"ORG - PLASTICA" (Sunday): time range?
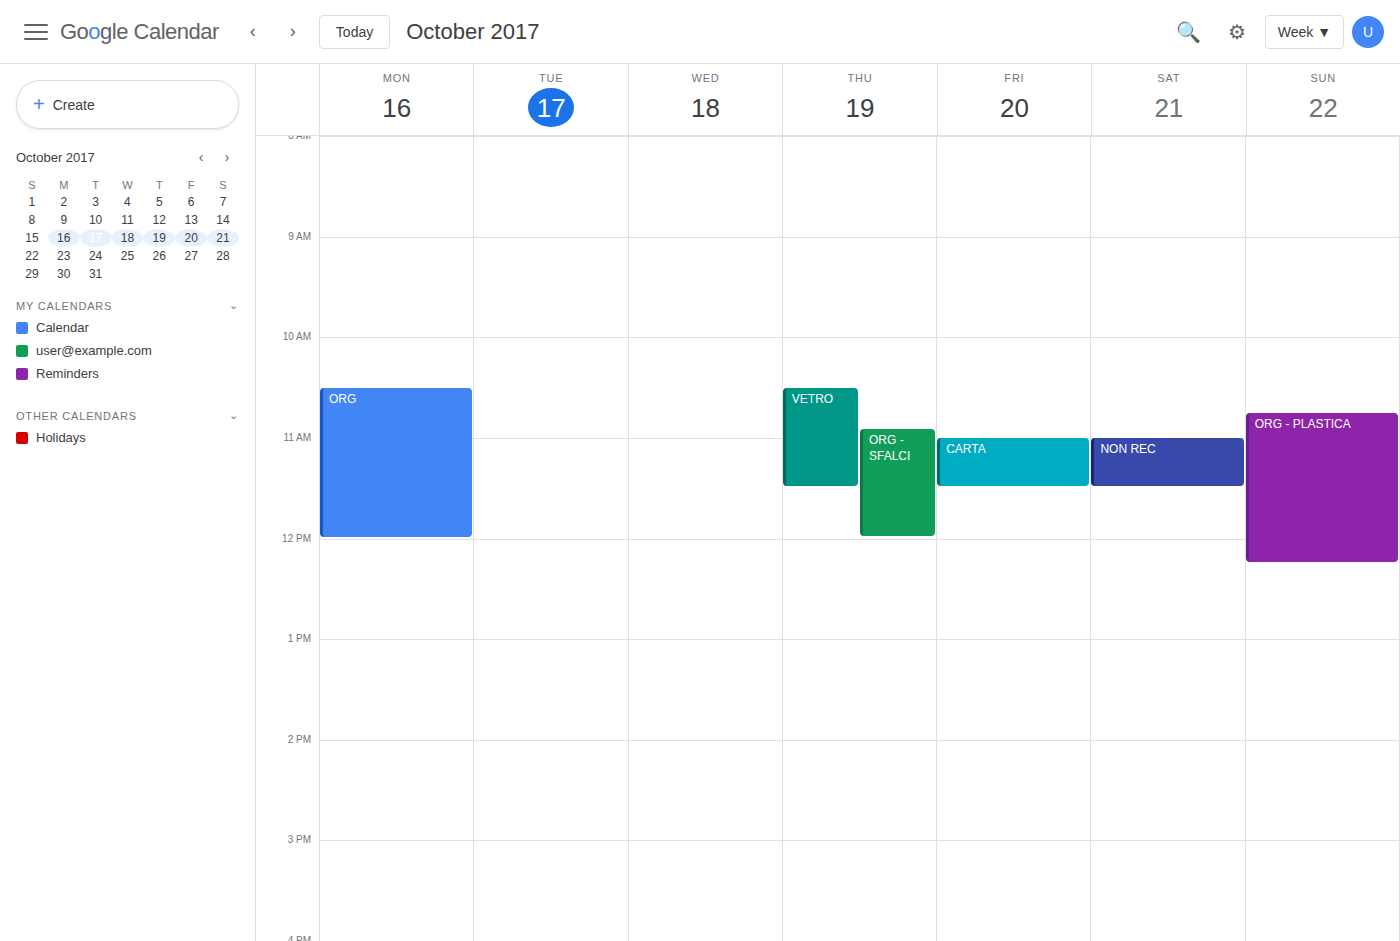
10:45 AM to 12:15 PM